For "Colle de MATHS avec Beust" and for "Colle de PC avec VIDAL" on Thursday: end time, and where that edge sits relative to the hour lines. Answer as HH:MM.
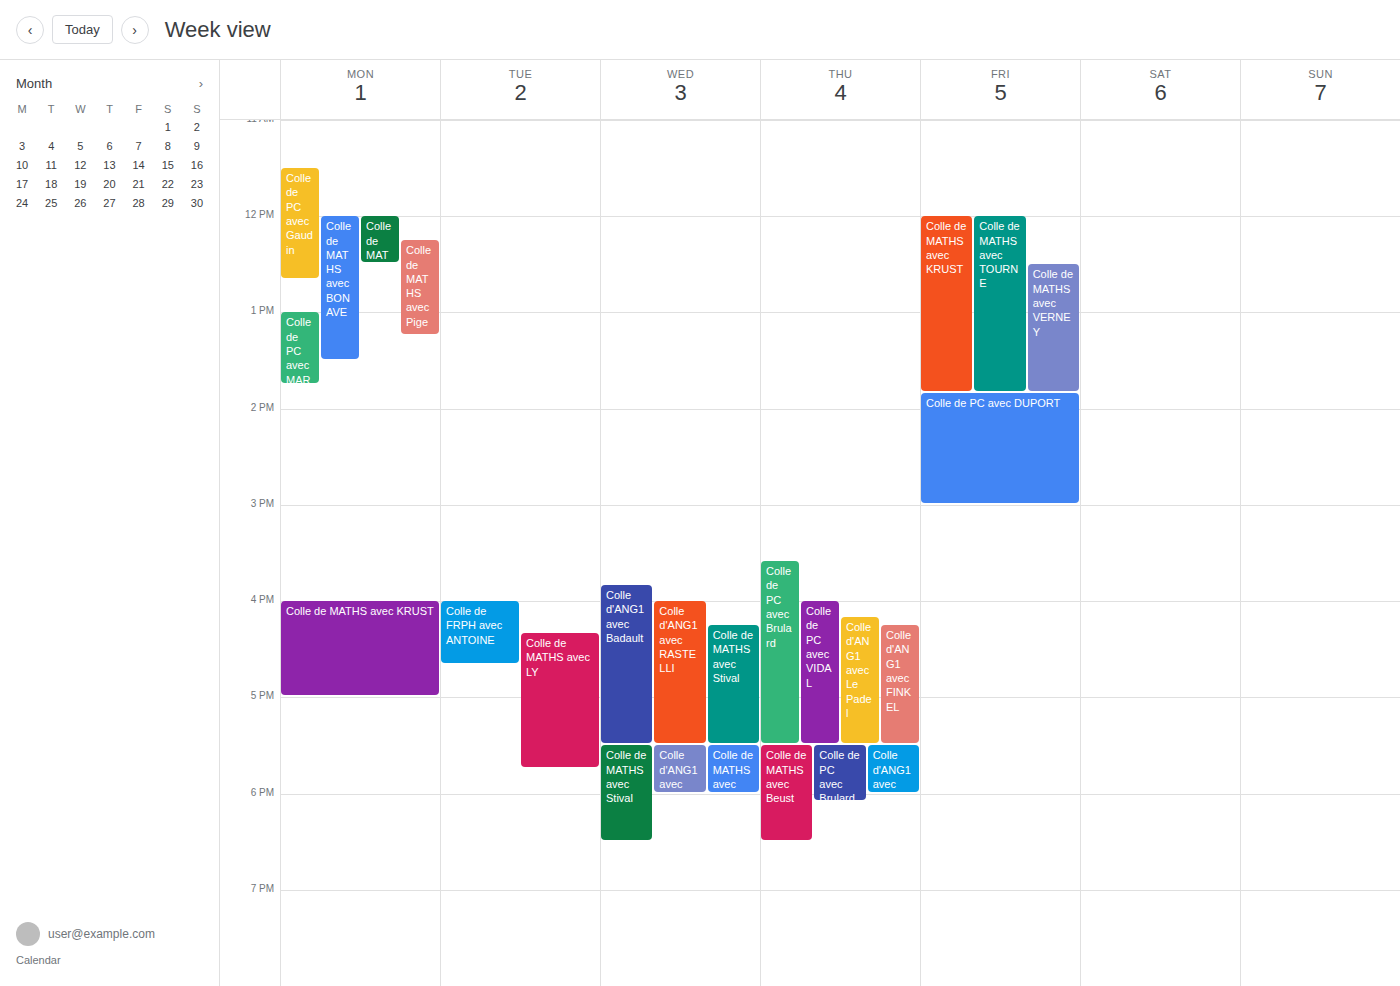
"Colle de MATHS avec Beust": 18:30, halfway between the 18:00 and 19:00 lines. "Colle de PC avec VIDAL": 17:30, halfway between the 17:00 and 18:00 lines.